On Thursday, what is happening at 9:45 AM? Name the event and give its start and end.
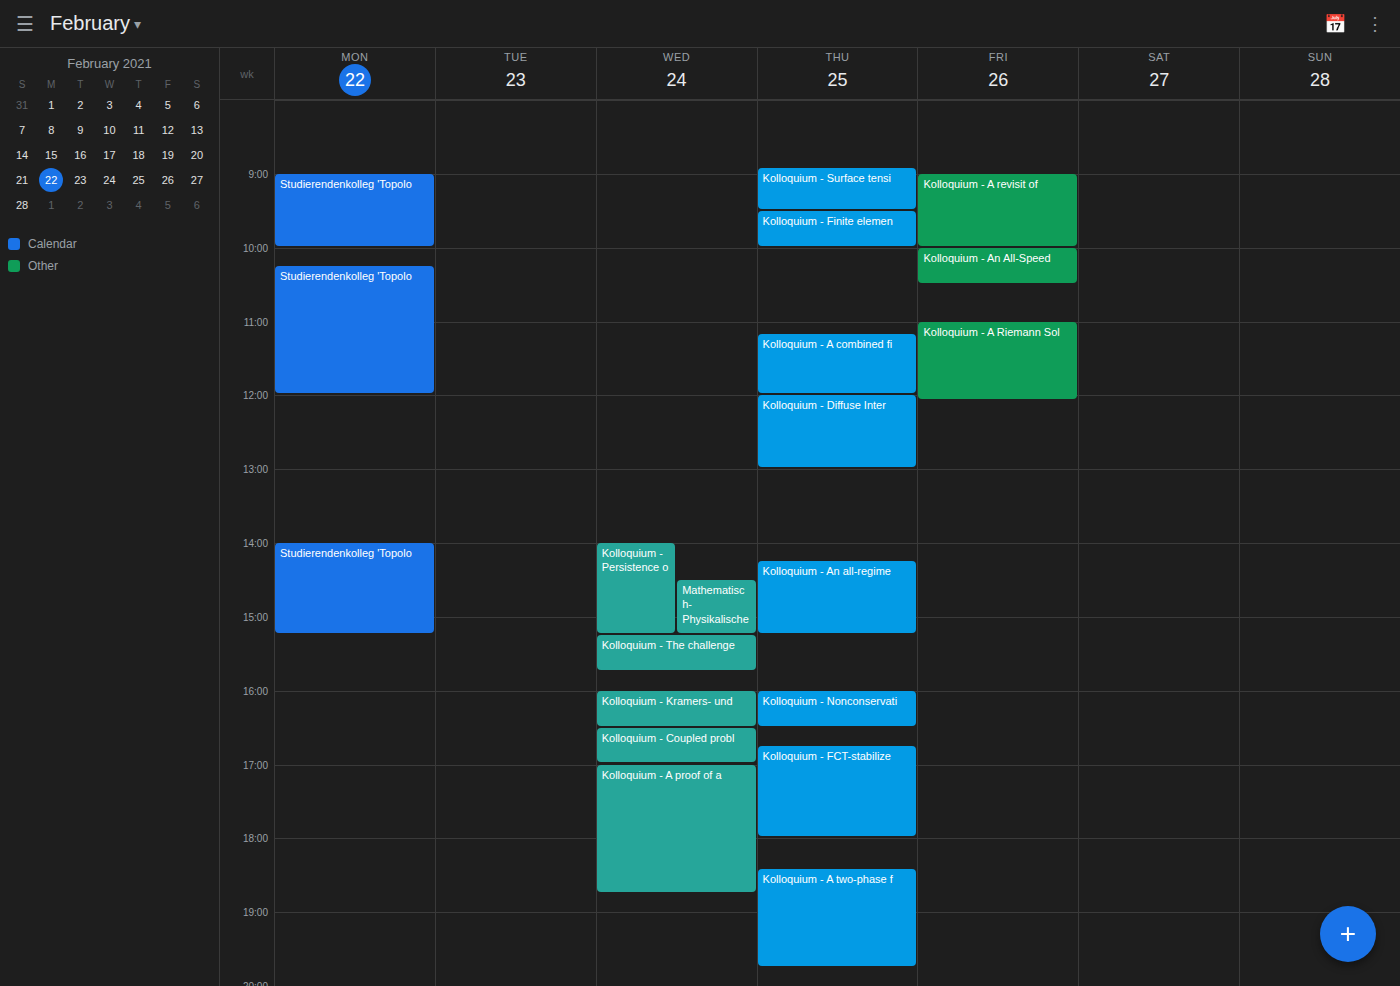
"Kolloquium - Finite elemen", 9:30 AM to 10:00 AM